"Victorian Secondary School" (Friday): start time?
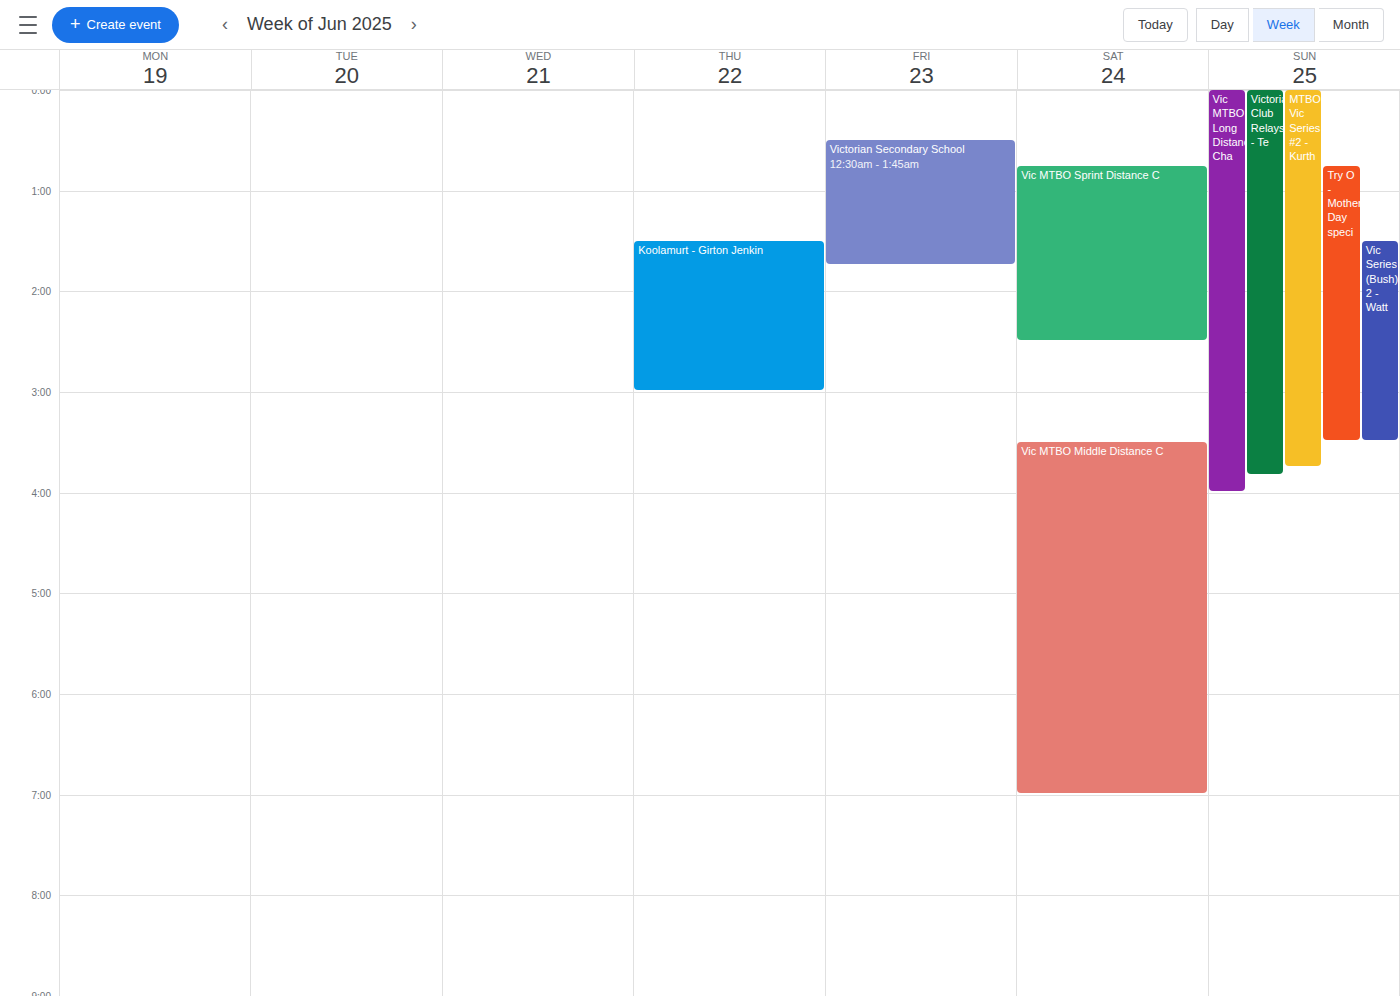
12:30 AM